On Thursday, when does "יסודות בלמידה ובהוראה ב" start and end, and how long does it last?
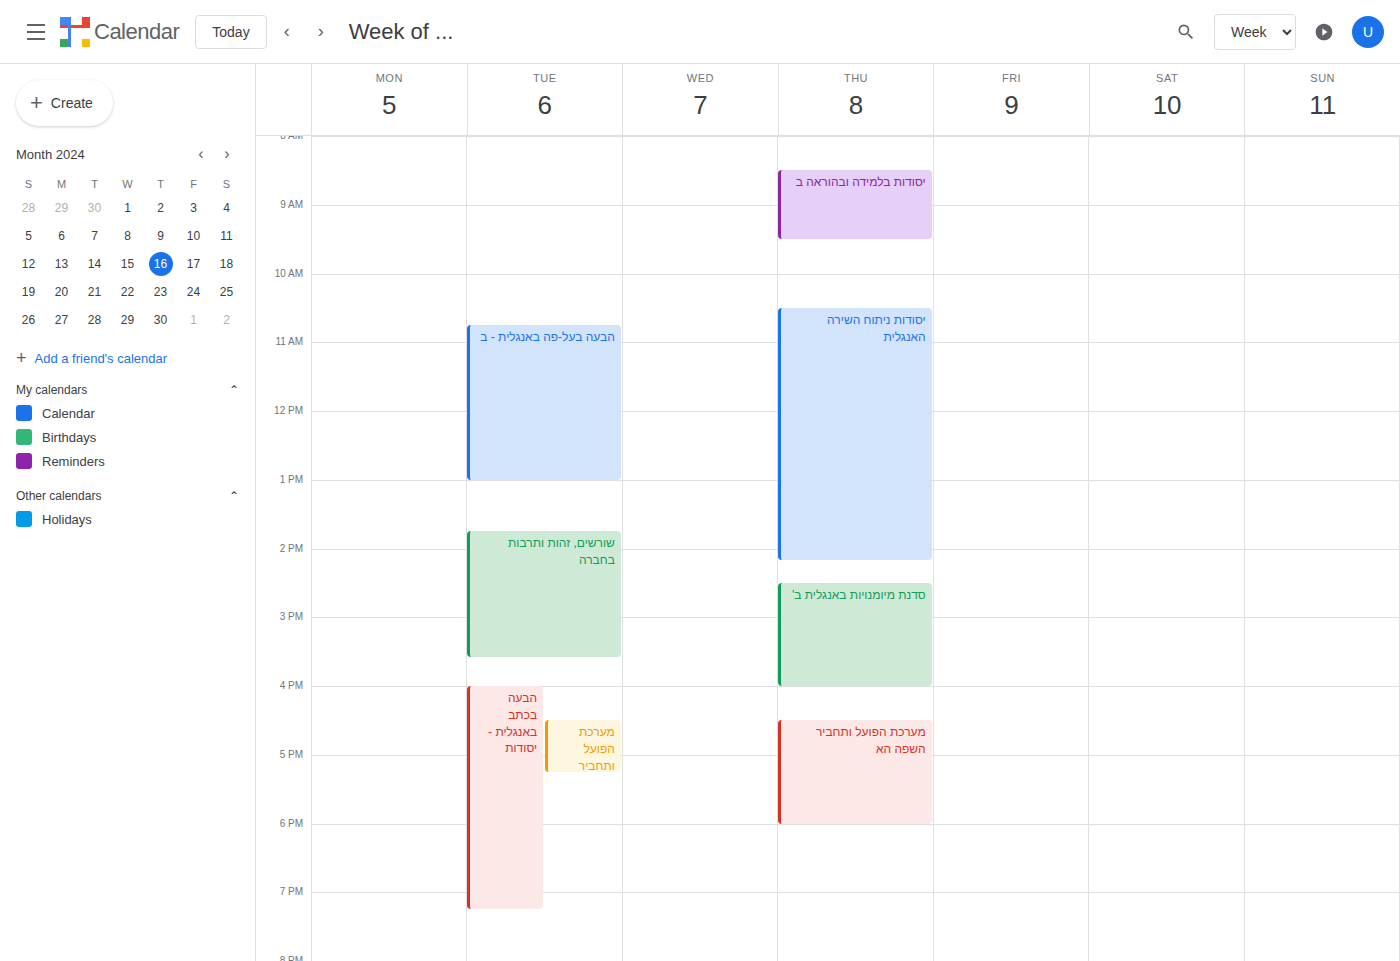
8:30 AM to 9:30 AM, 1 hour